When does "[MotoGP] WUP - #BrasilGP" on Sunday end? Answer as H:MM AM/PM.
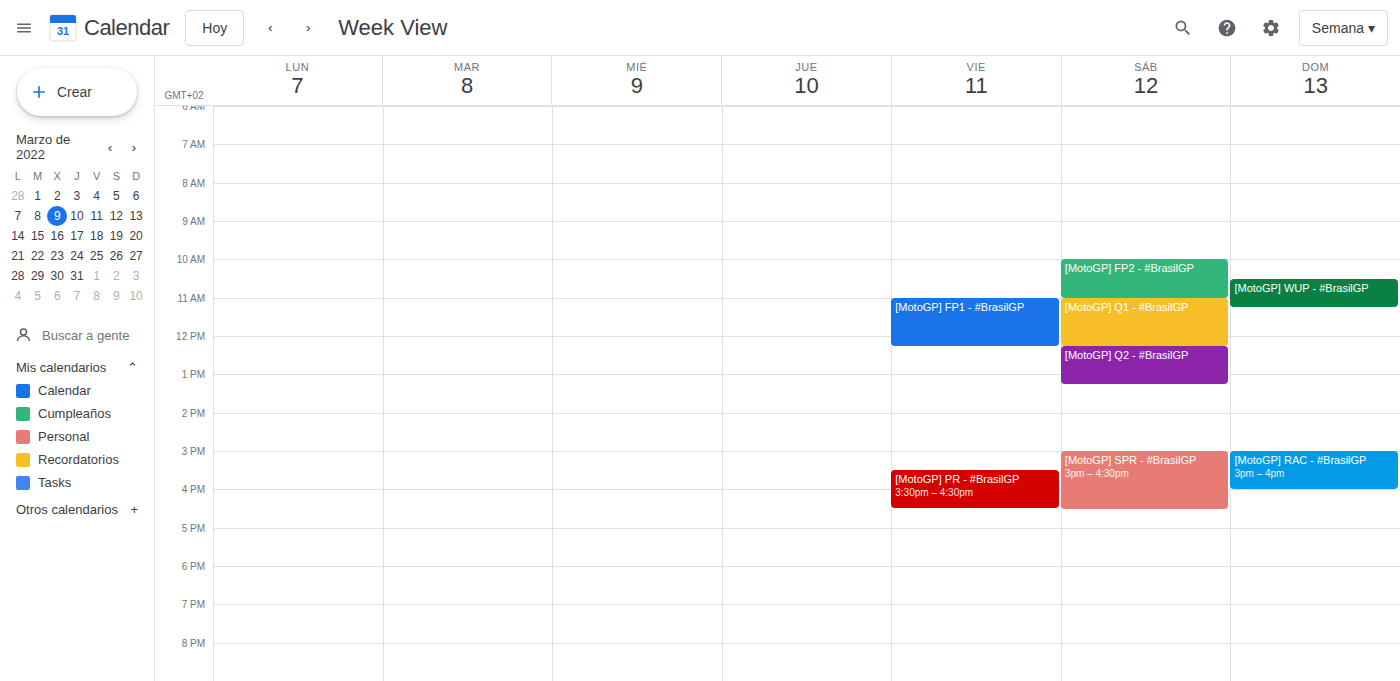
11:15 AM